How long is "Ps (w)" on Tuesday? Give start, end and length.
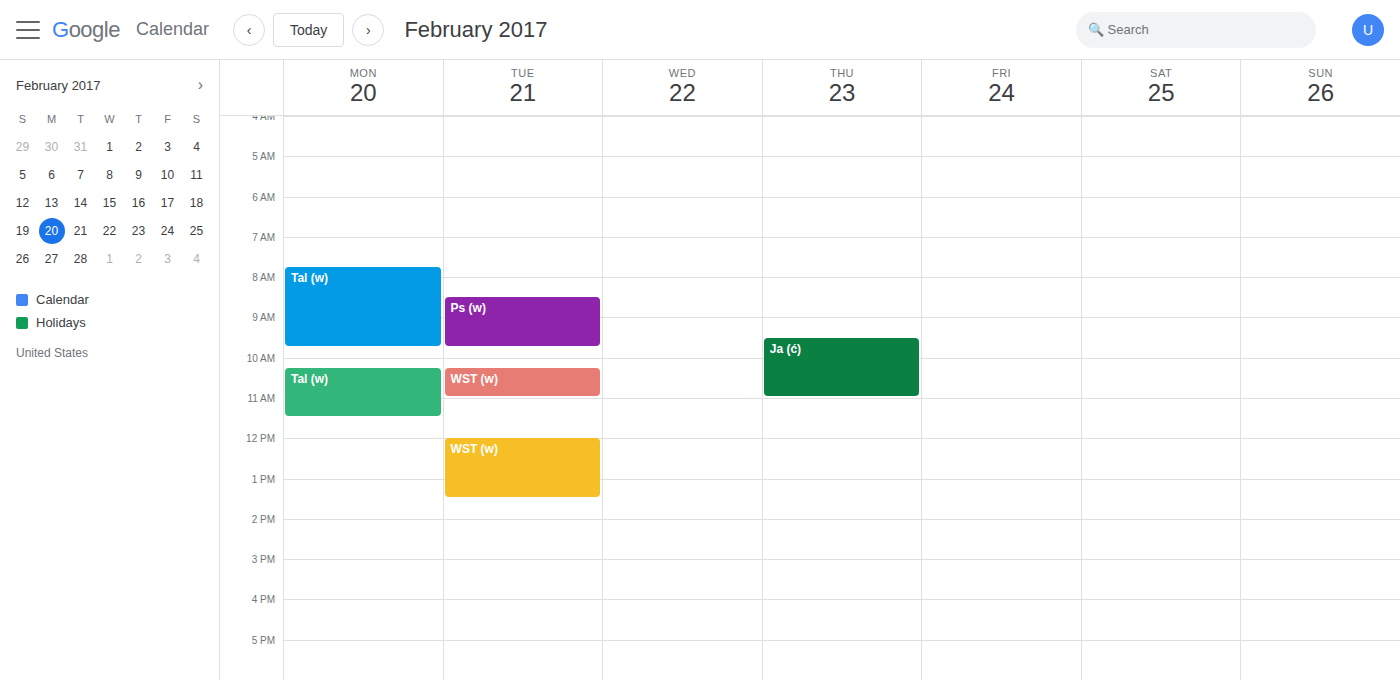
8:30 AM to 9:45 AM, 1 hour 15 minutes